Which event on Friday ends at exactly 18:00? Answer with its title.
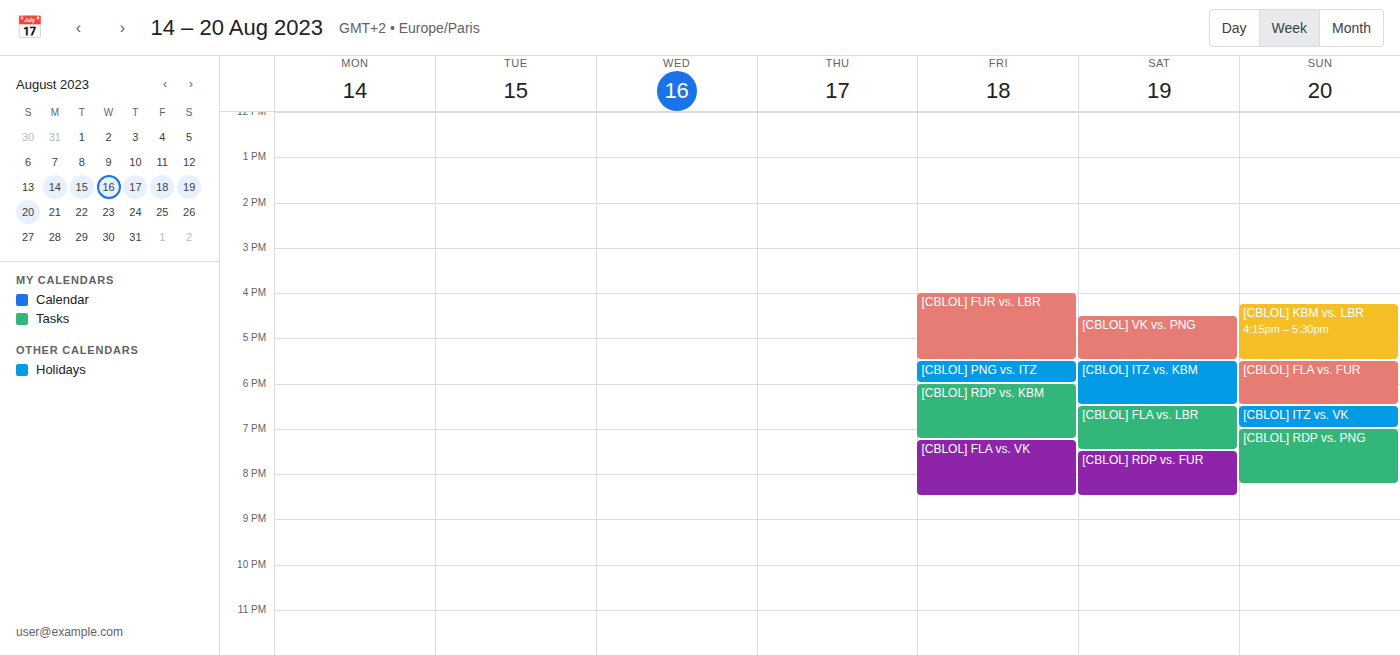
"[CBLOL] PNG vs. ITZ"